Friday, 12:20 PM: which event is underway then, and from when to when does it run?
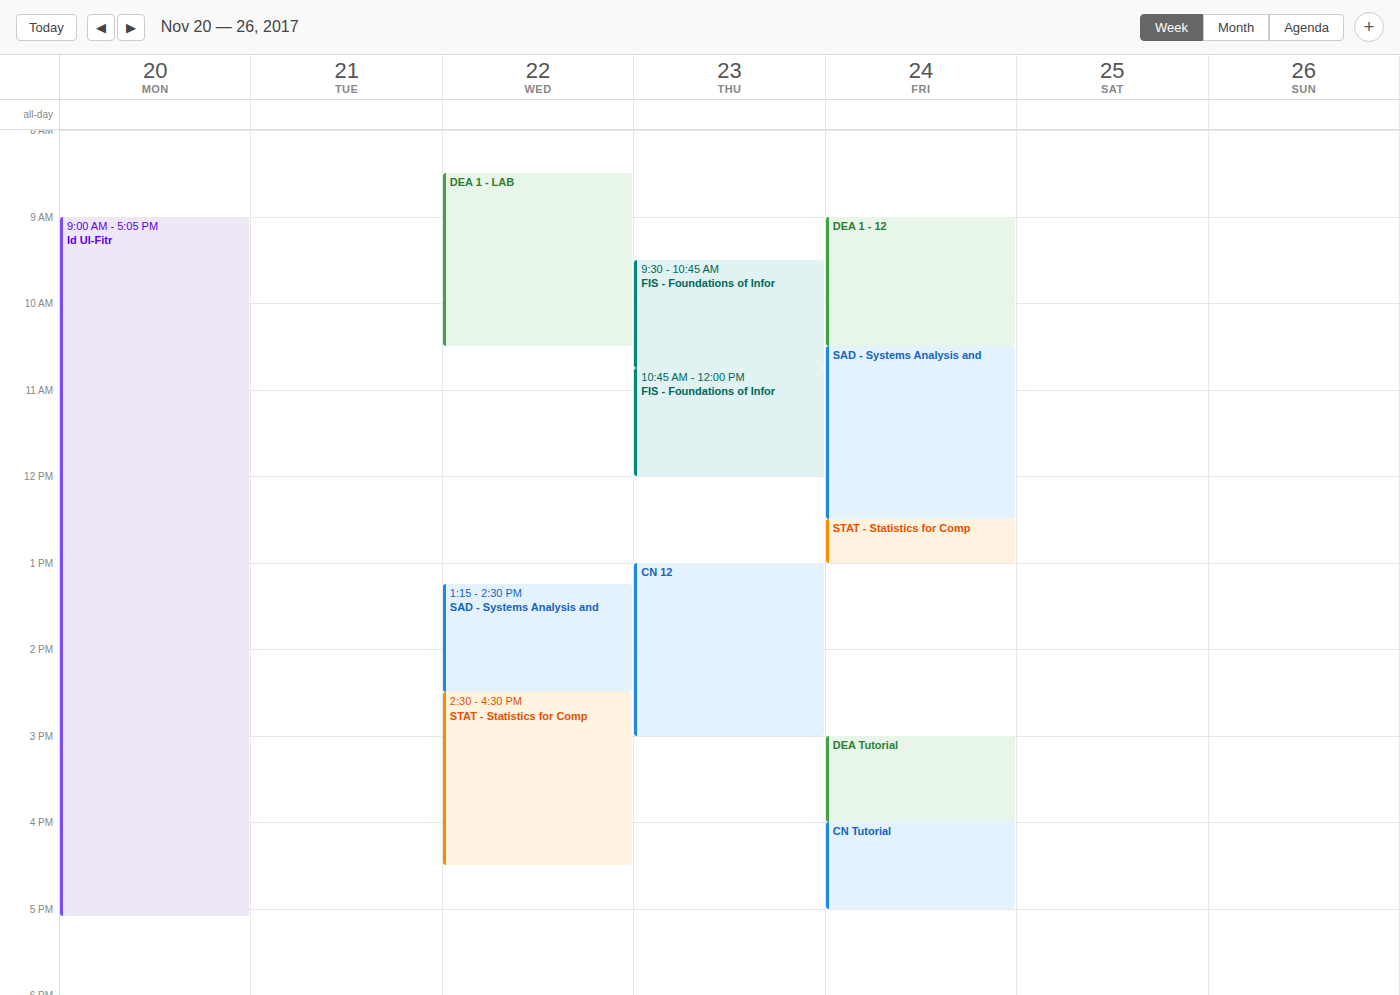
"SAD - Systems Analysis and", 10:30 AM to 12:30 PM